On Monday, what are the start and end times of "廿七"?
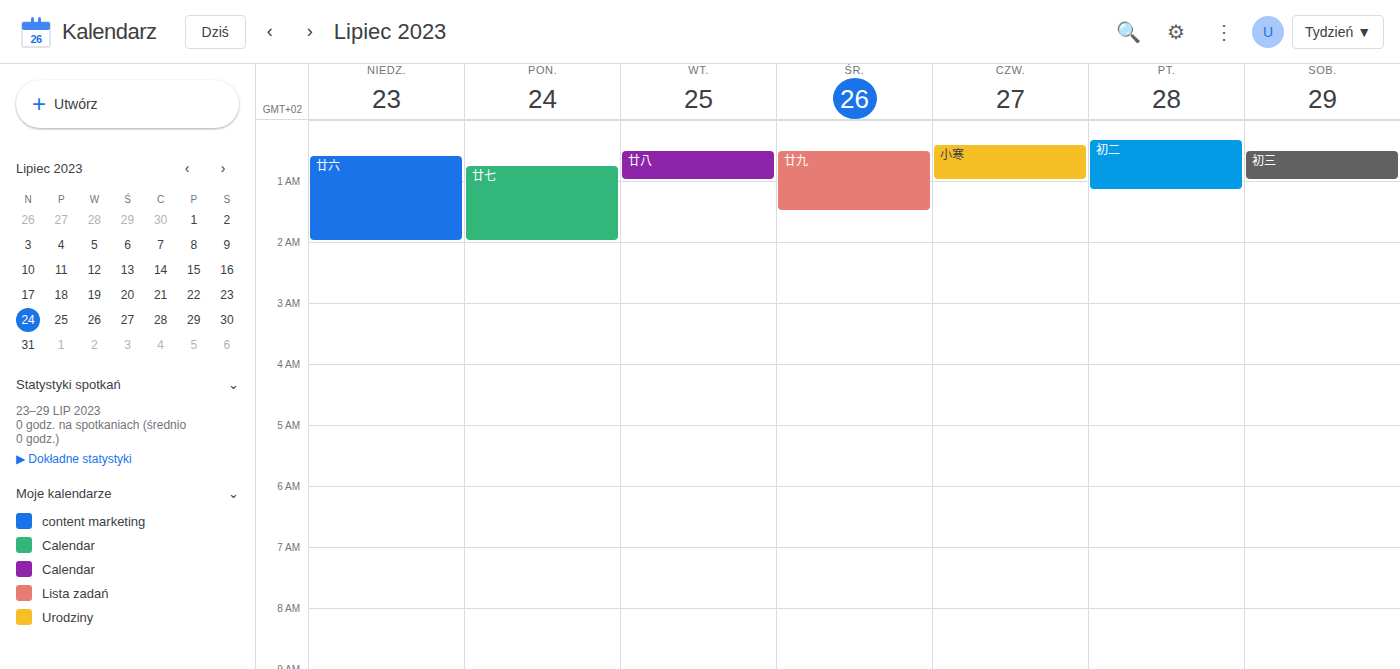
12:45 AM to 2:00 AM